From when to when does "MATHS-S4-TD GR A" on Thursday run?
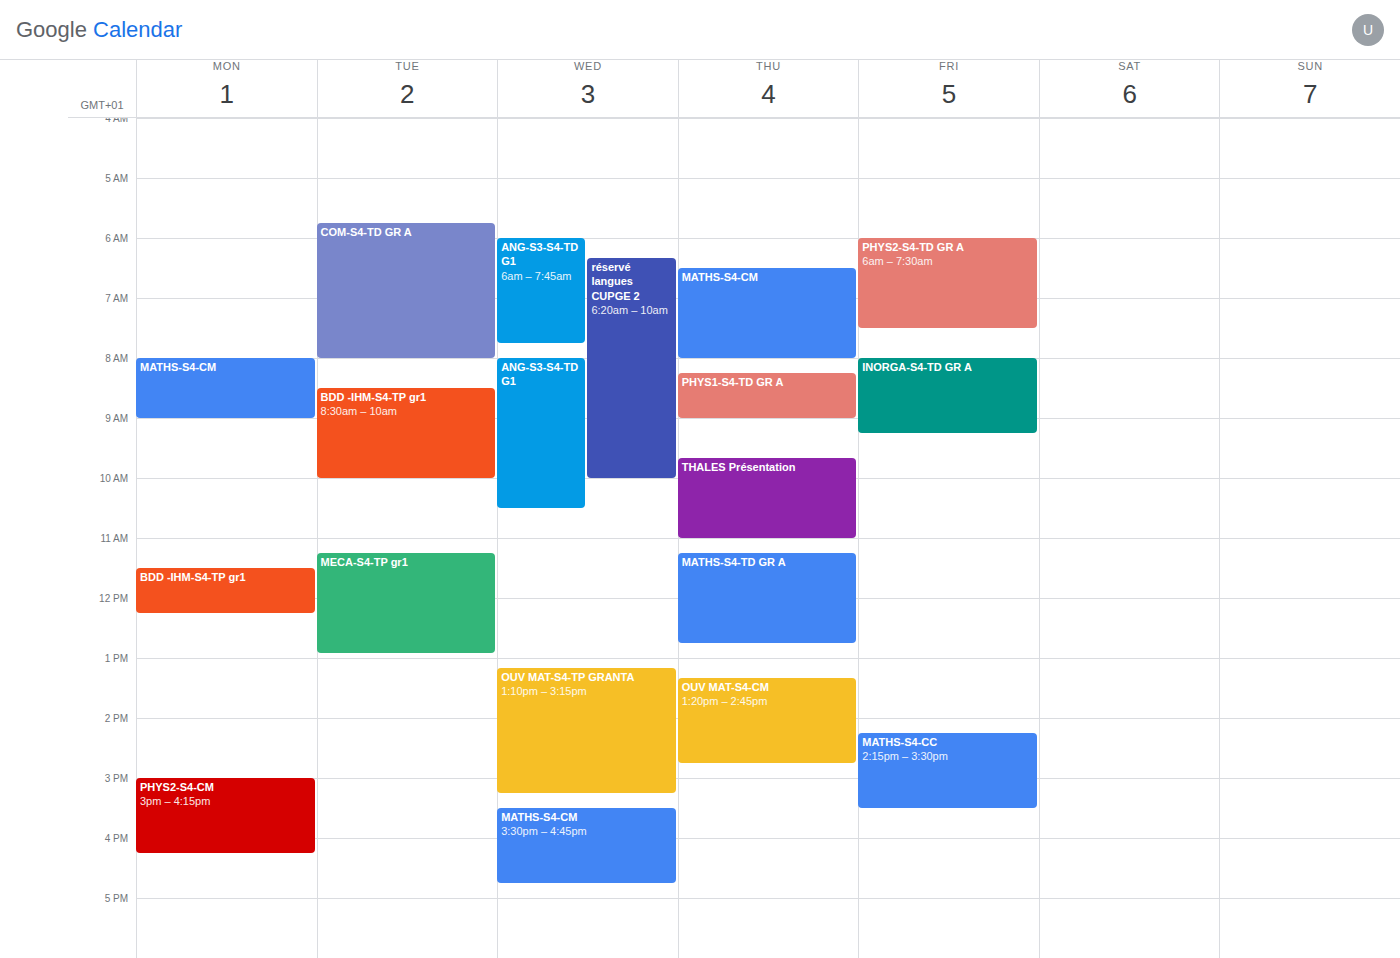
11:15 AM to 12:45 PM